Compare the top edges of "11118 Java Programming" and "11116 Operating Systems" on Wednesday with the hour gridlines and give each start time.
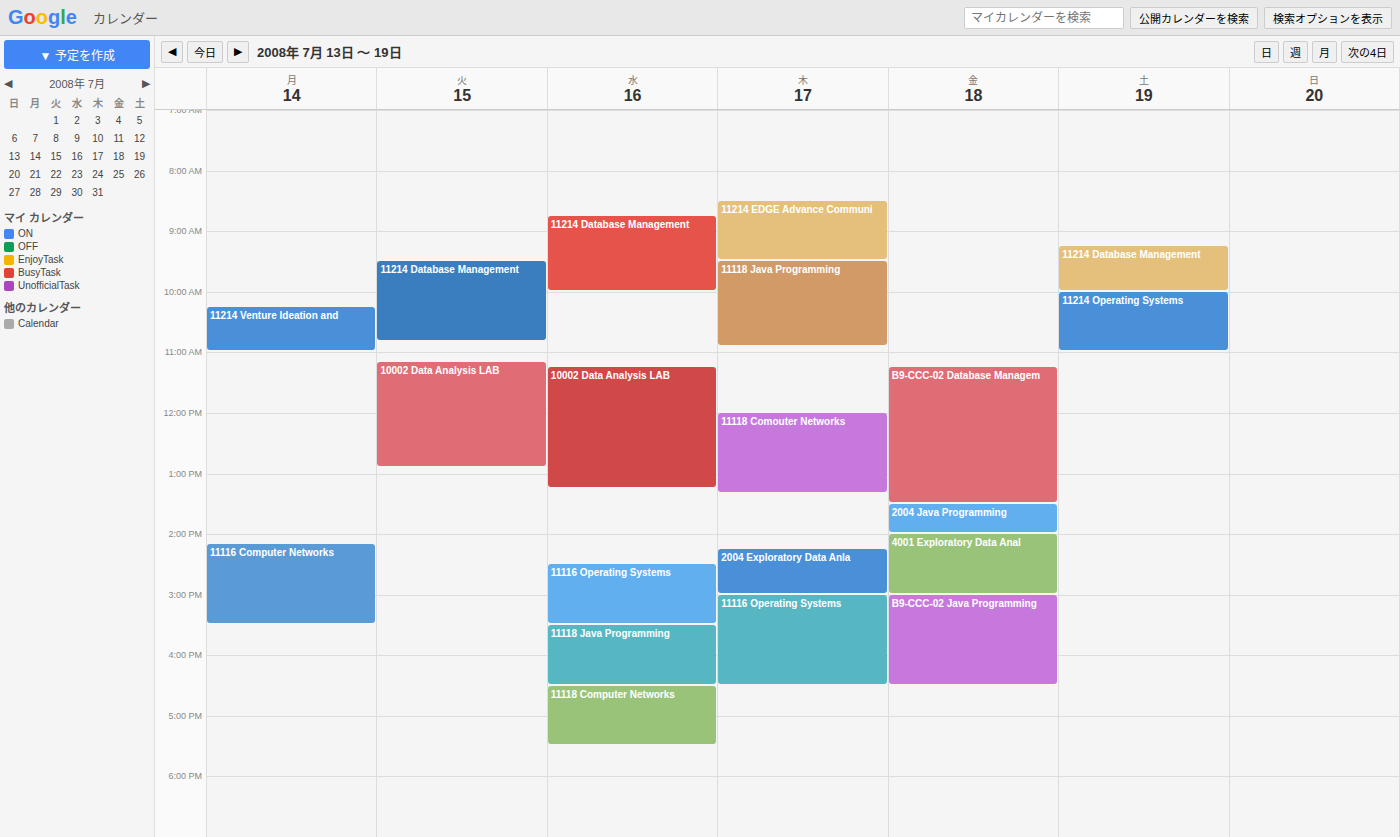
"11118 Java Programming": 3:30 PM, halfway between the 3 PM and 4 PM lines. "11116 Operating Systems": 2:30 PM, halfway between the 2 PM and 3 PM lines.